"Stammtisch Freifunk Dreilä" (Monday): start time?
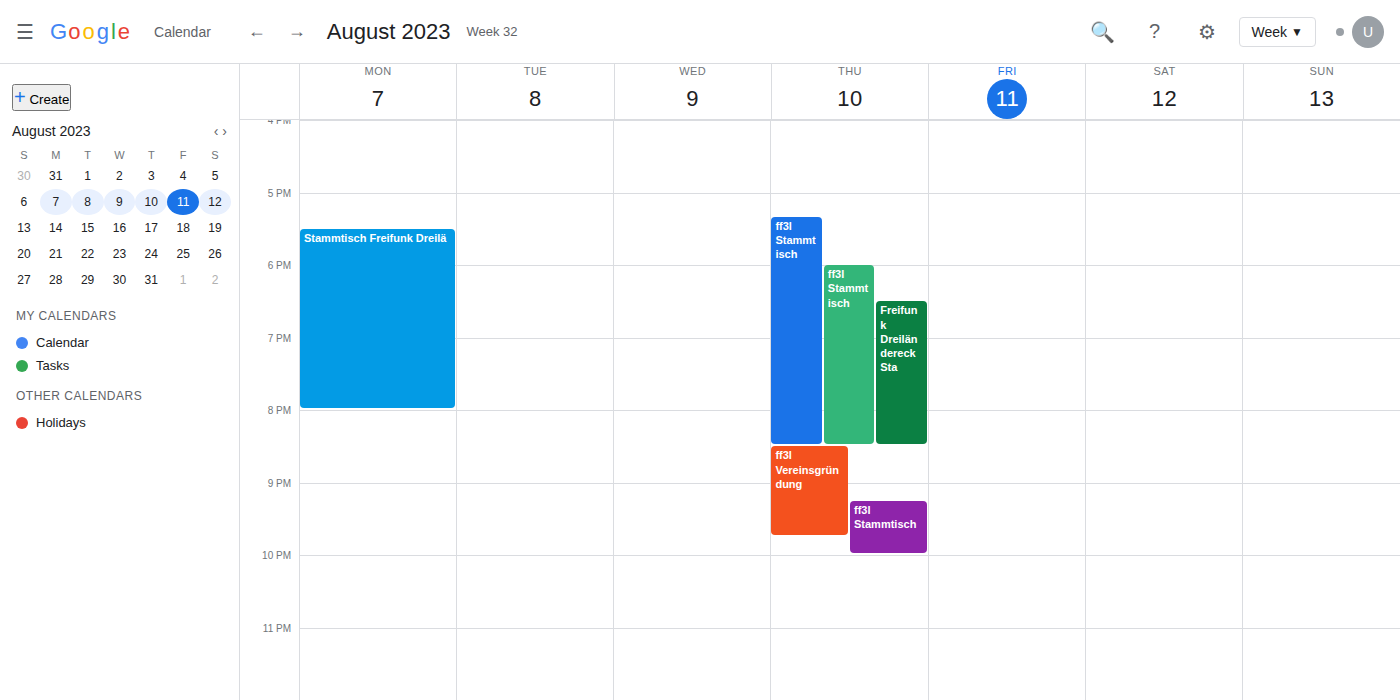
5:30 PM